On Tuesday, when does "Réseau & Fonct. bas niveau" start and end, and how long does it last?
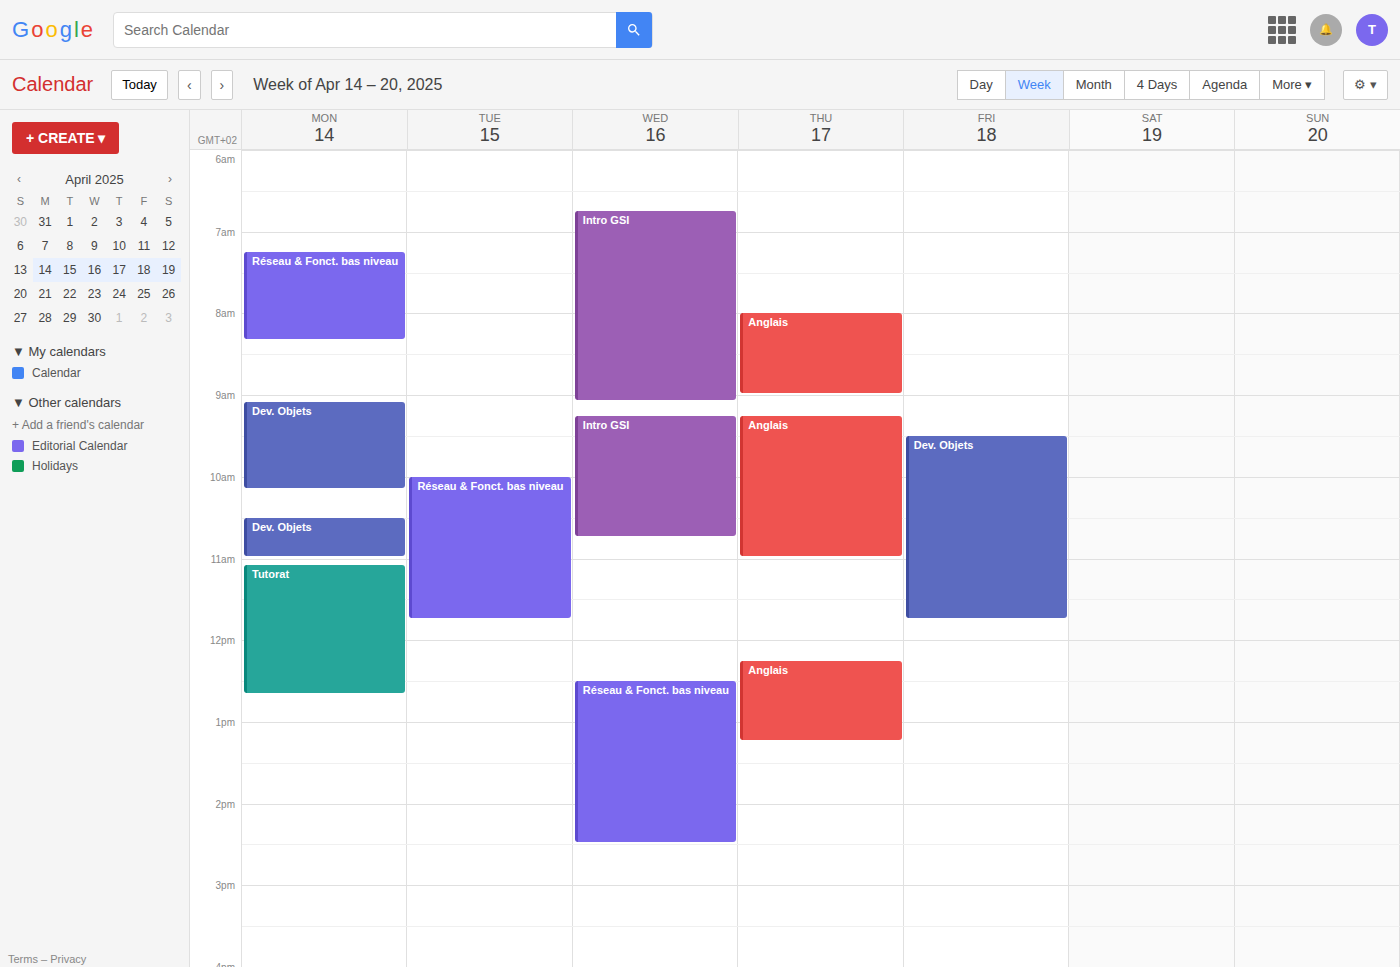
10:00 AM to 11:45 AM, 1 hour 45 minutes